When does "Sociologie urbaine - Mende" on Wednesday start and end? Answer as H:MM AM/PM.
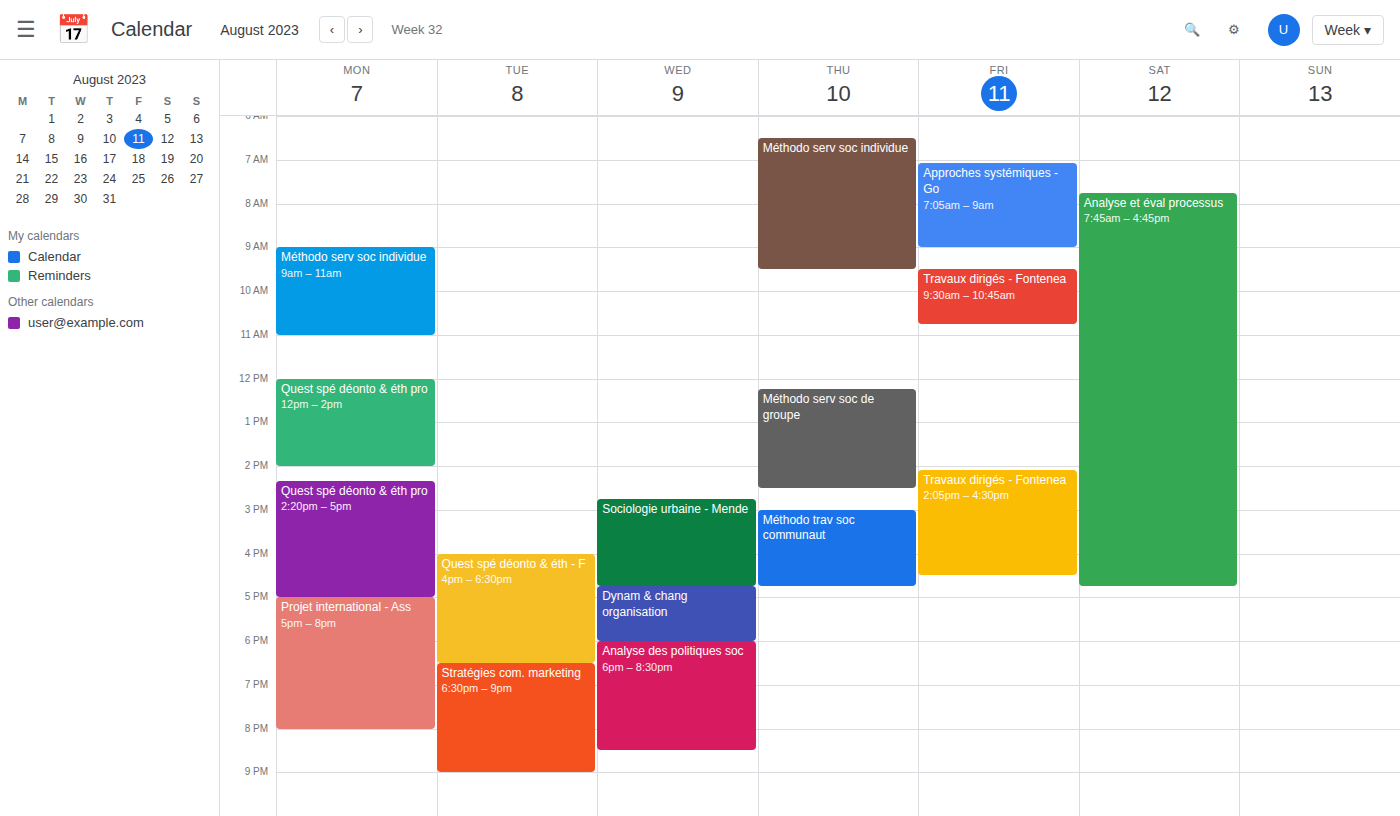
2:45 PM to 4:45 PM